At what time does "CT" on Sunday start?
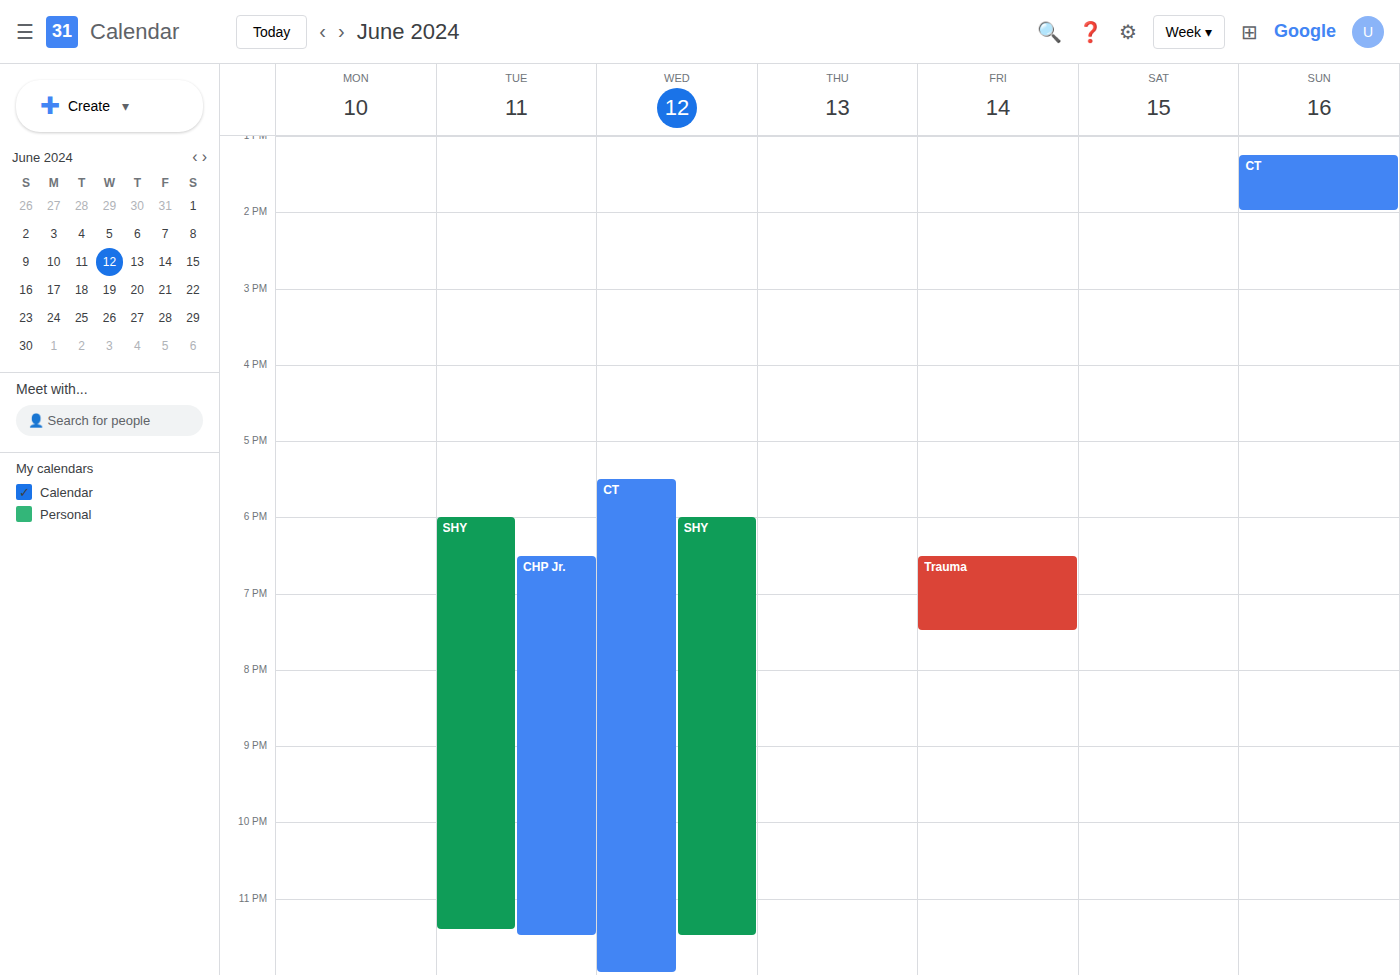
13:15